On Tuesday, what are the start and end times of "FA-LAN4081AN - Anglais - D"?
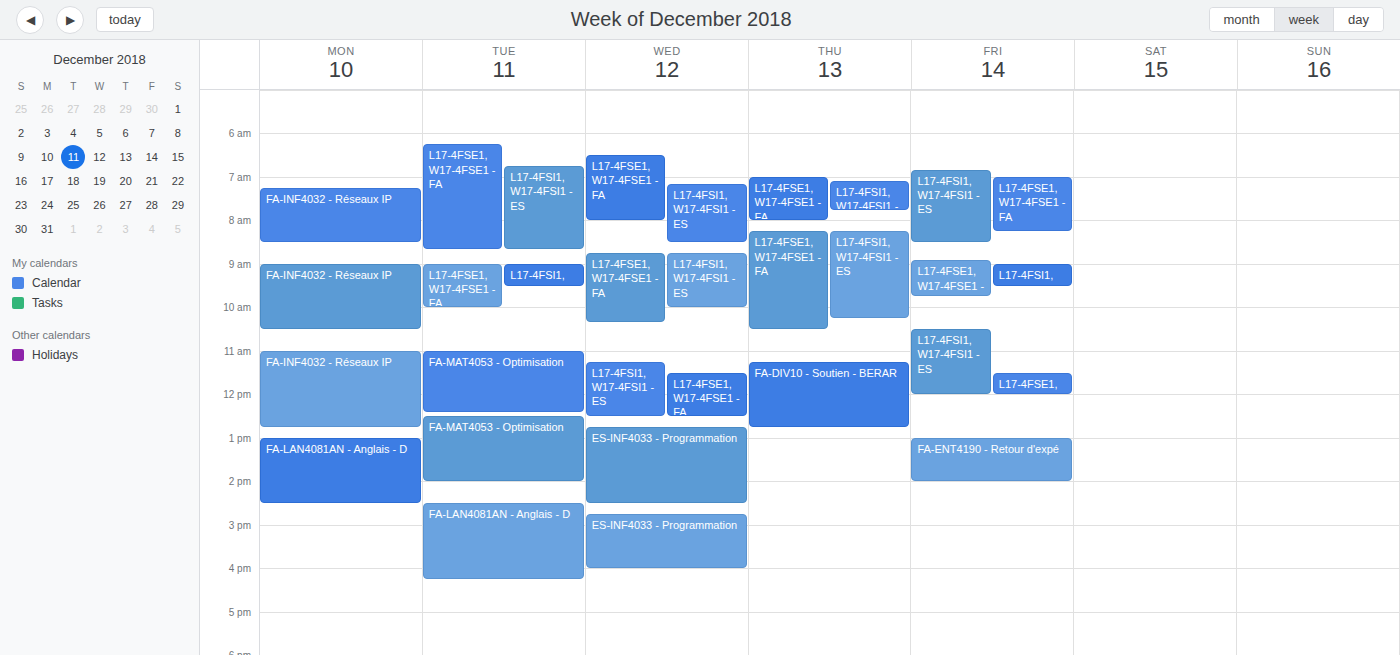
2:30 PM to 4:15 PM